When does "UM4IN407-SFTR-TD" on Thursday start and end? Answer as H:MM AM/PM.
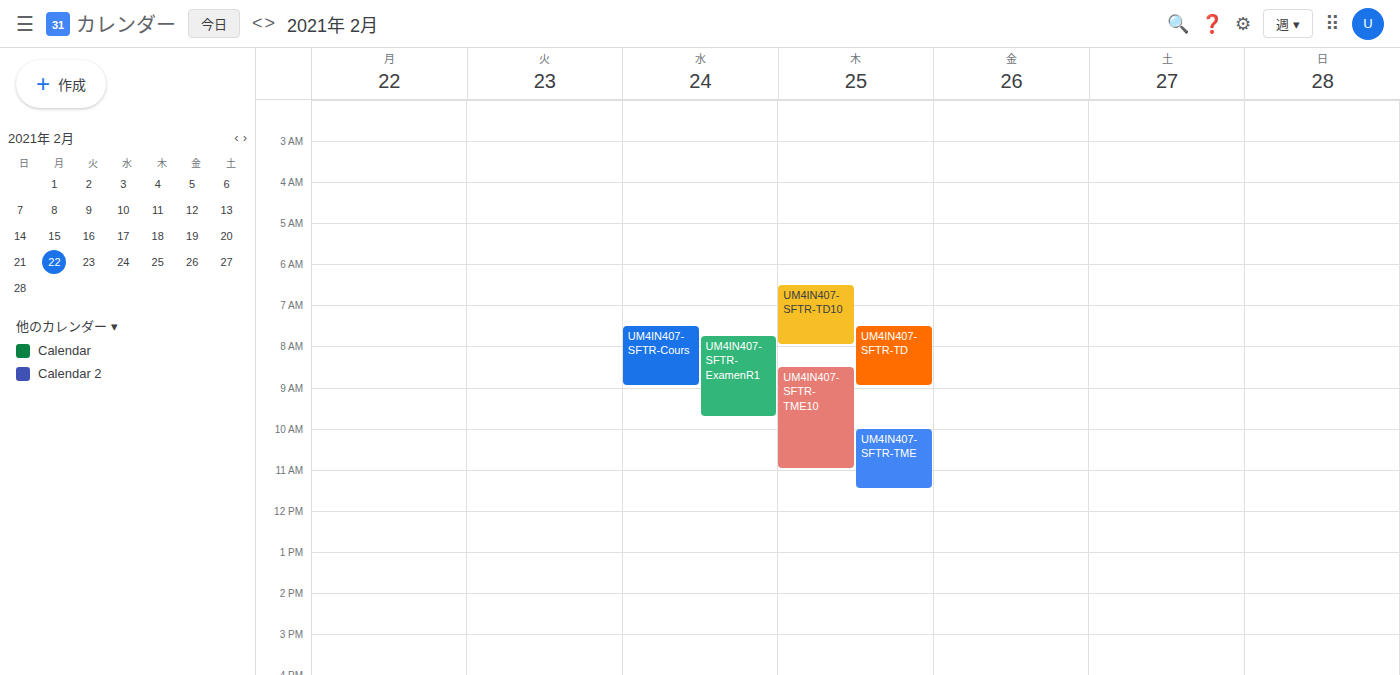
7:30 AM to 9:00 AM